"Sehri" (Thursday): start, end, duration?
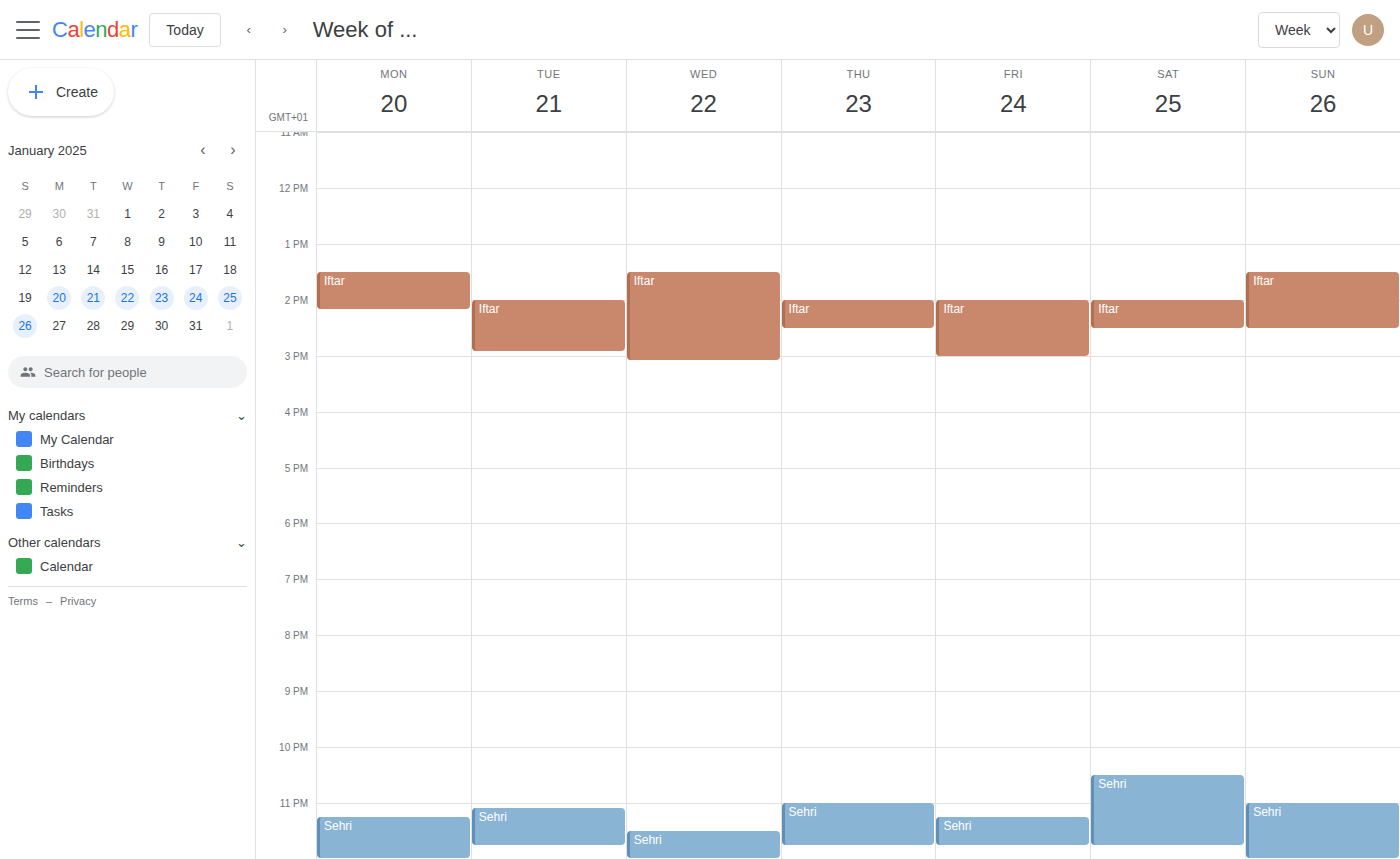
23:00 to 23:45, 45 minutes